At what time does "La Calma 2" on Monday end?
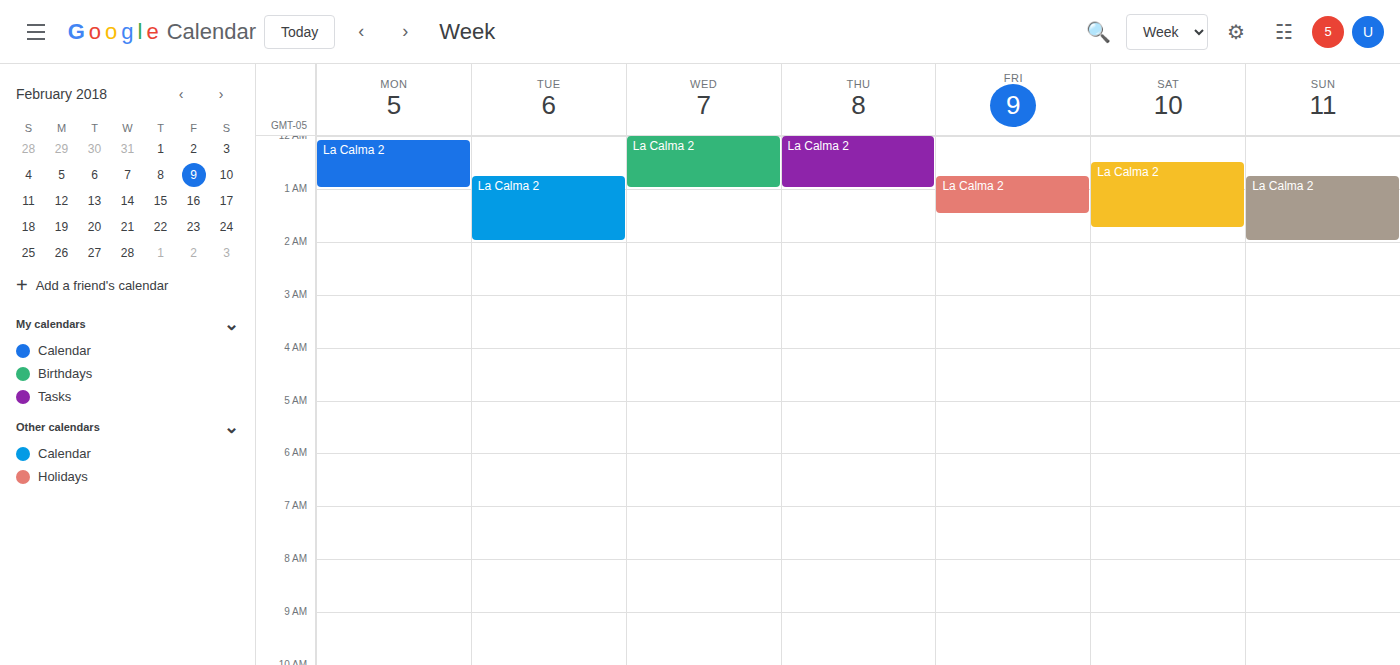
1:00 AM